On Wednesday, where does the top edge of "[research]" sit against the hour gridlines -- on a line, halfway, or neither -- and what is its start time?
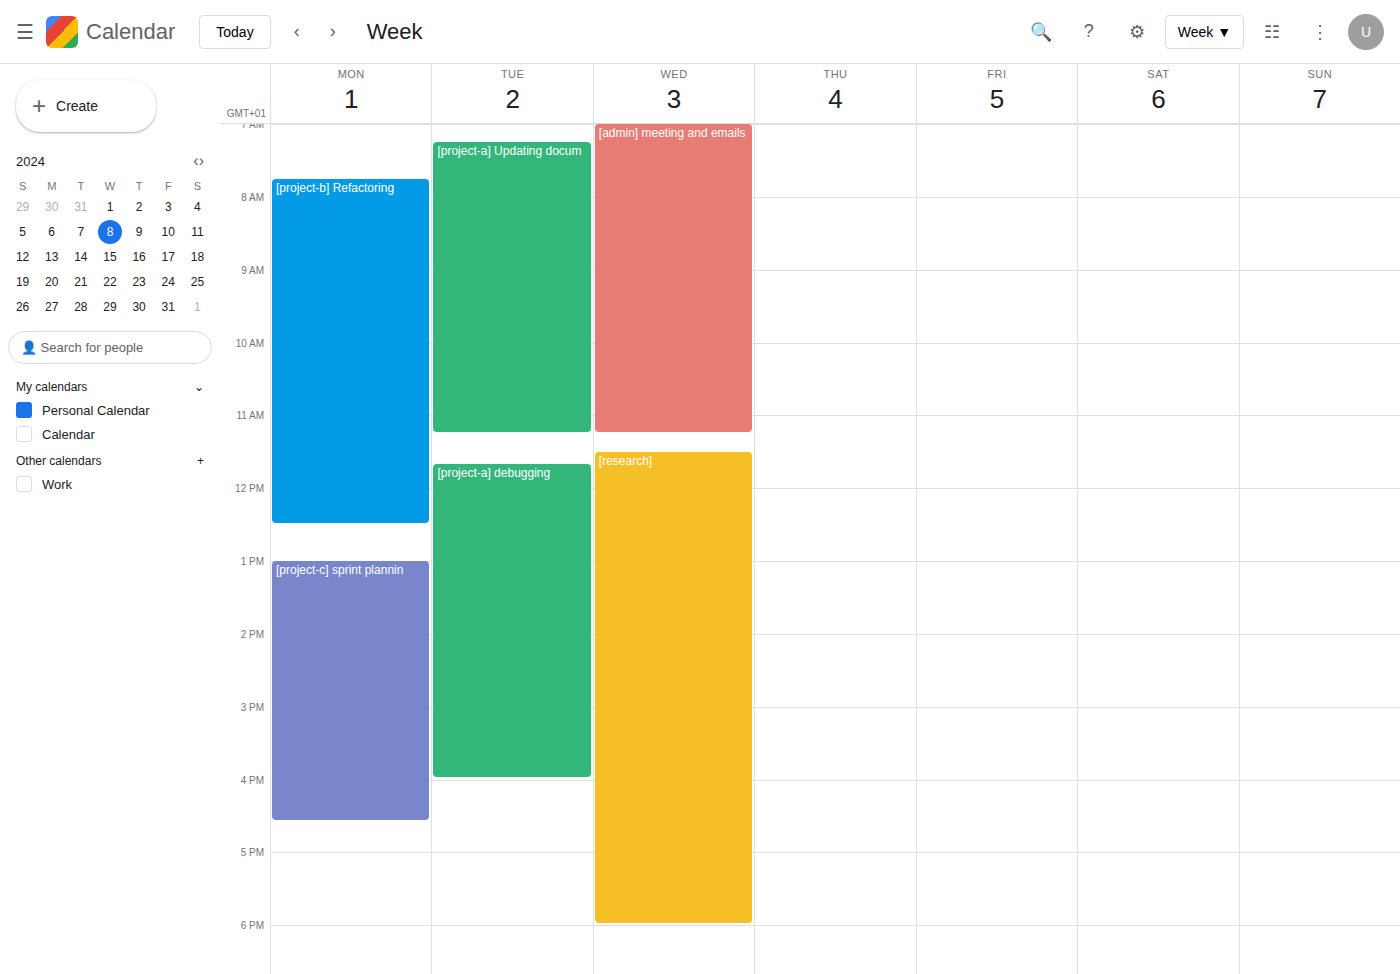
11:30 AM -- halfway between the 11 AM and 12 PM lines.